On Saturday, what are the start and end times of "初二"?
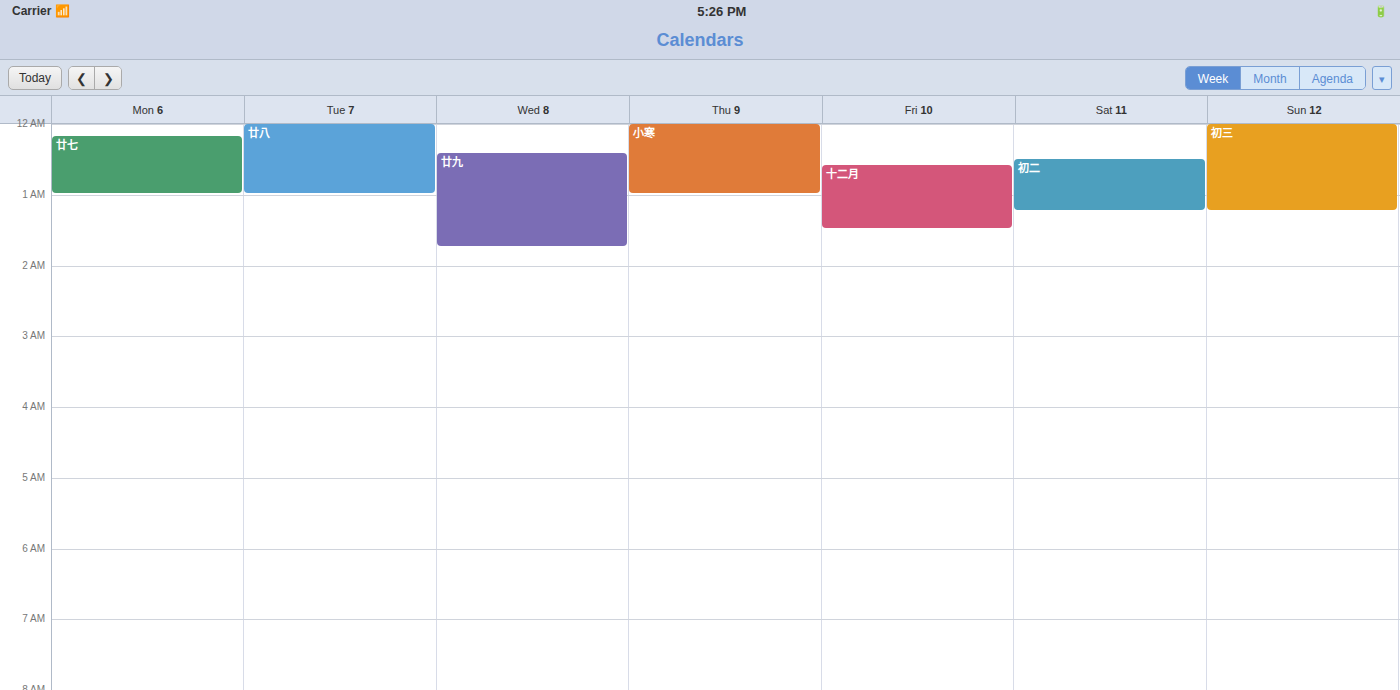
12:30 AM to 1:15 AM